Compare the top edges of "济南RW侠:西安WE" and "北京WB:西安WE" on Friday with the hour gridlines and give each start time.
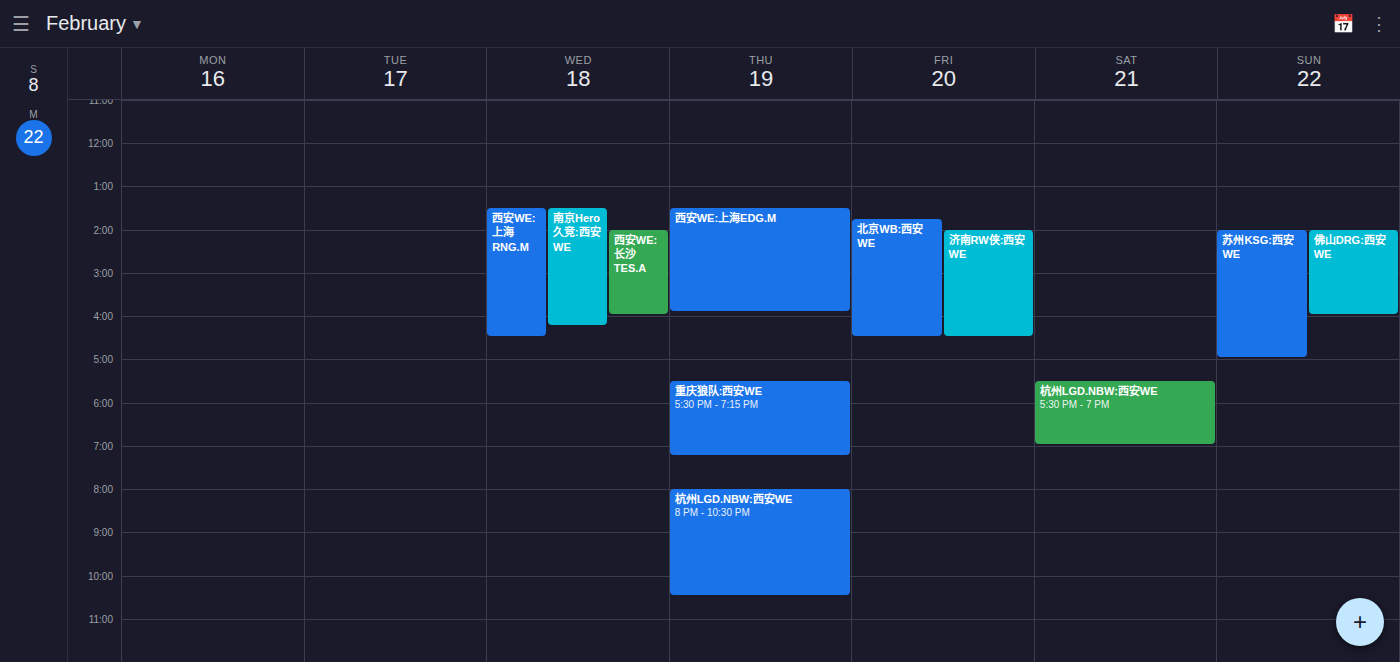
"济南RW侠:西安WE": 2:00 PM, exactly on the 2 PM line. "北京WB:西安WE": 1:45 PM, neither: three quarters of the way from the 1 PM line to the 2 PM line.